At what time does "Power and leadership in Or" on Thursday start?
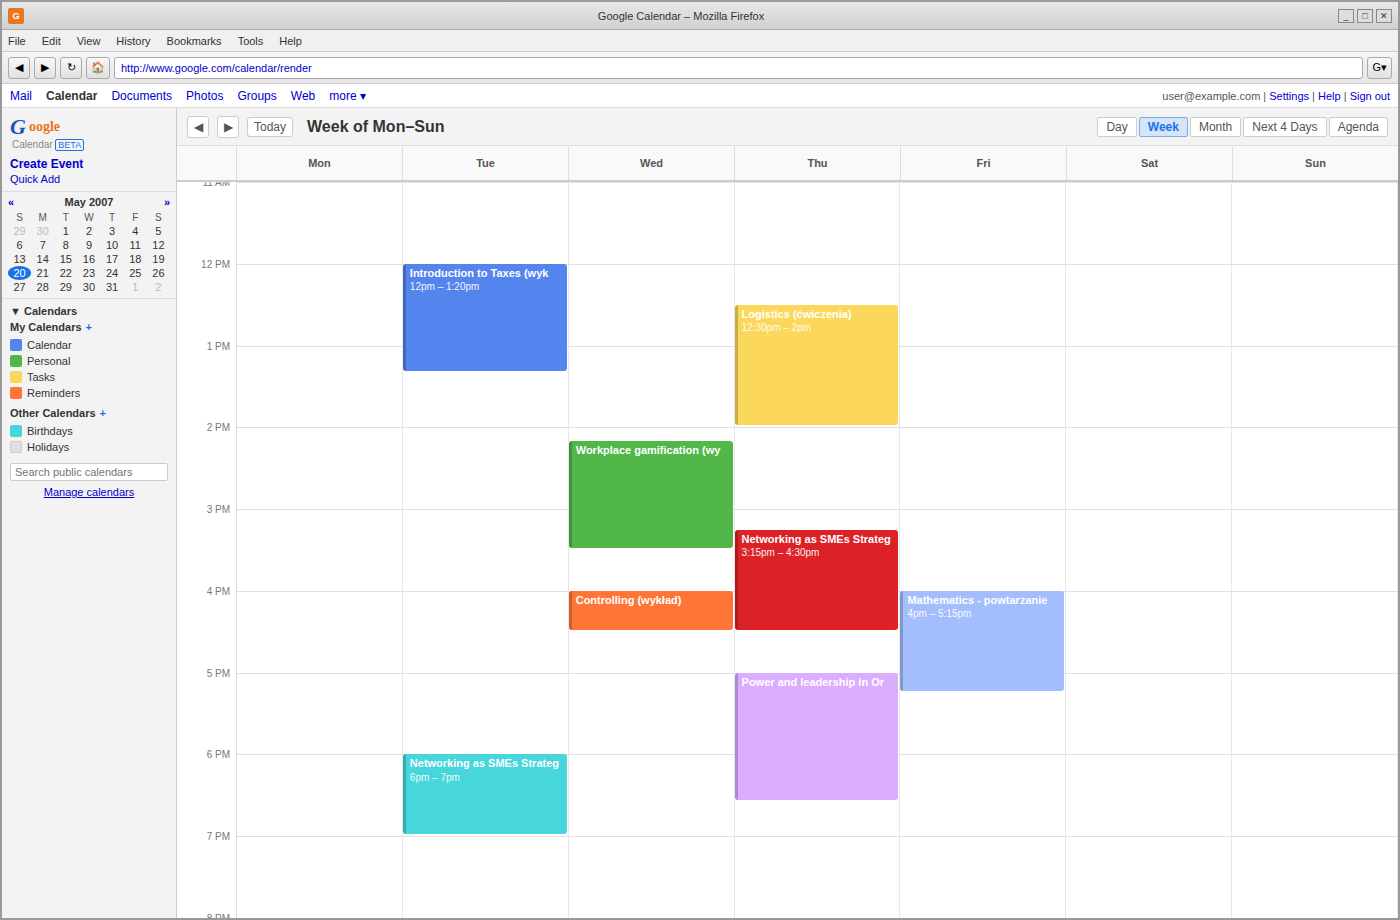
5:00 PM